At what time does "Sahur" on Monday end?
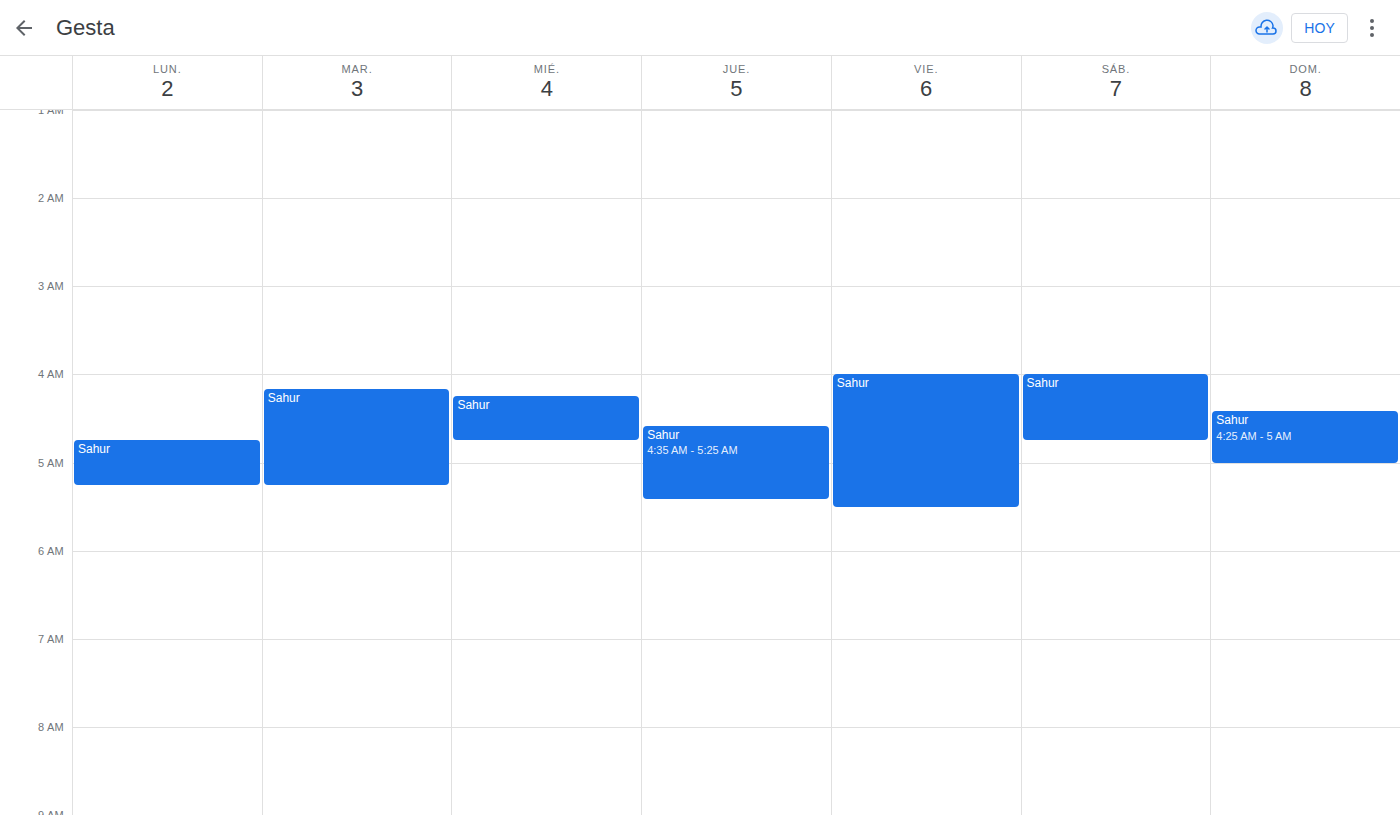
5:15 AM